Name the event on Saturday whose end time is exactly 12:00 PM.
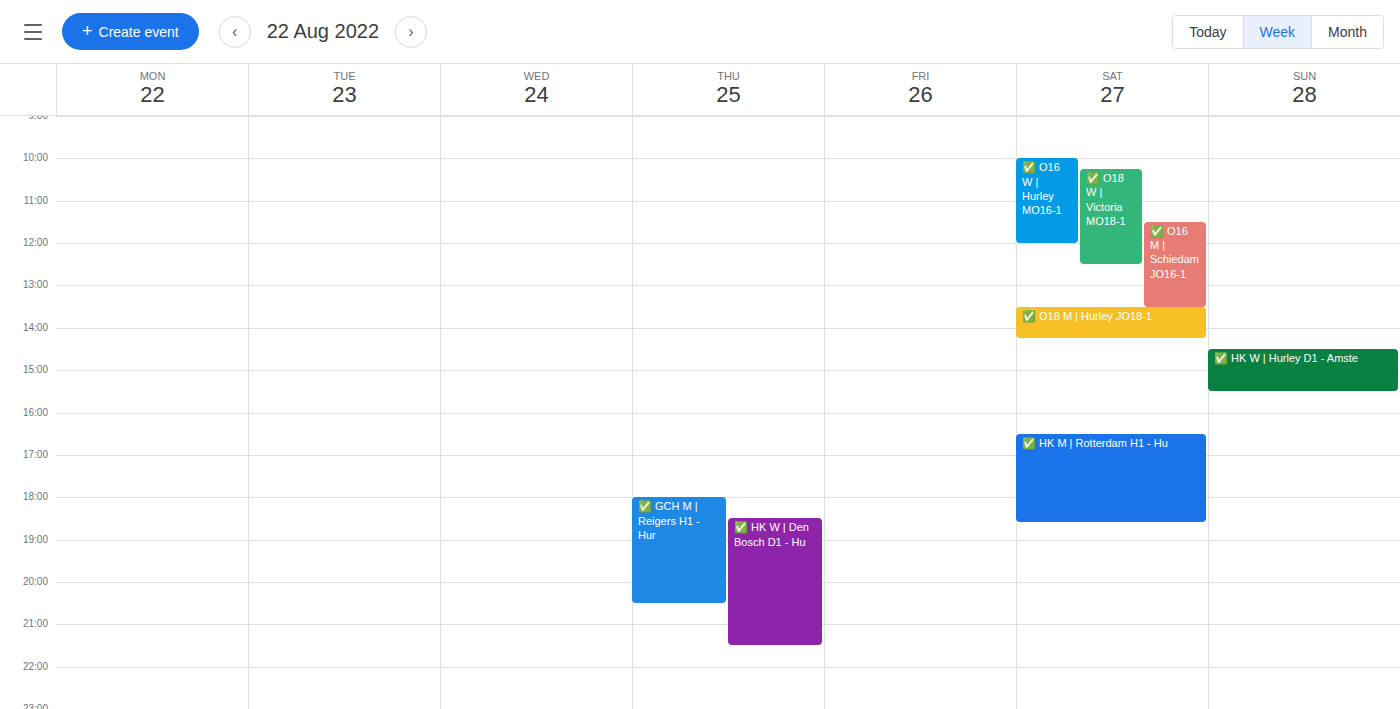
"✅ O16 W | Hurley MO16-1"